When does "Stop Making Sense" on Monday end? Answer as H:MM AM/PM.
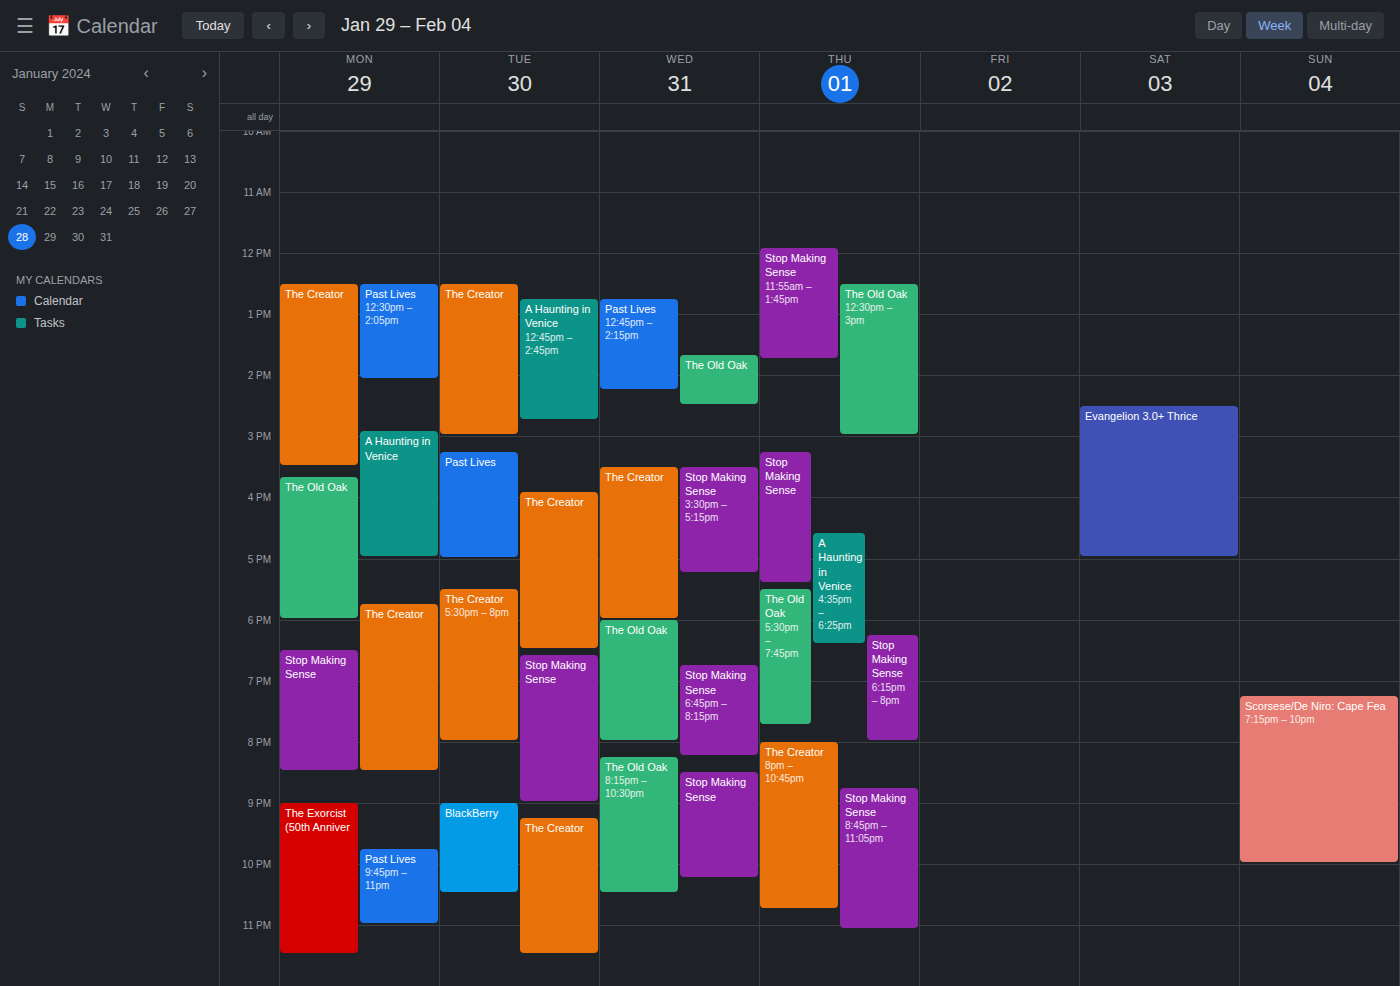
8:30 PM